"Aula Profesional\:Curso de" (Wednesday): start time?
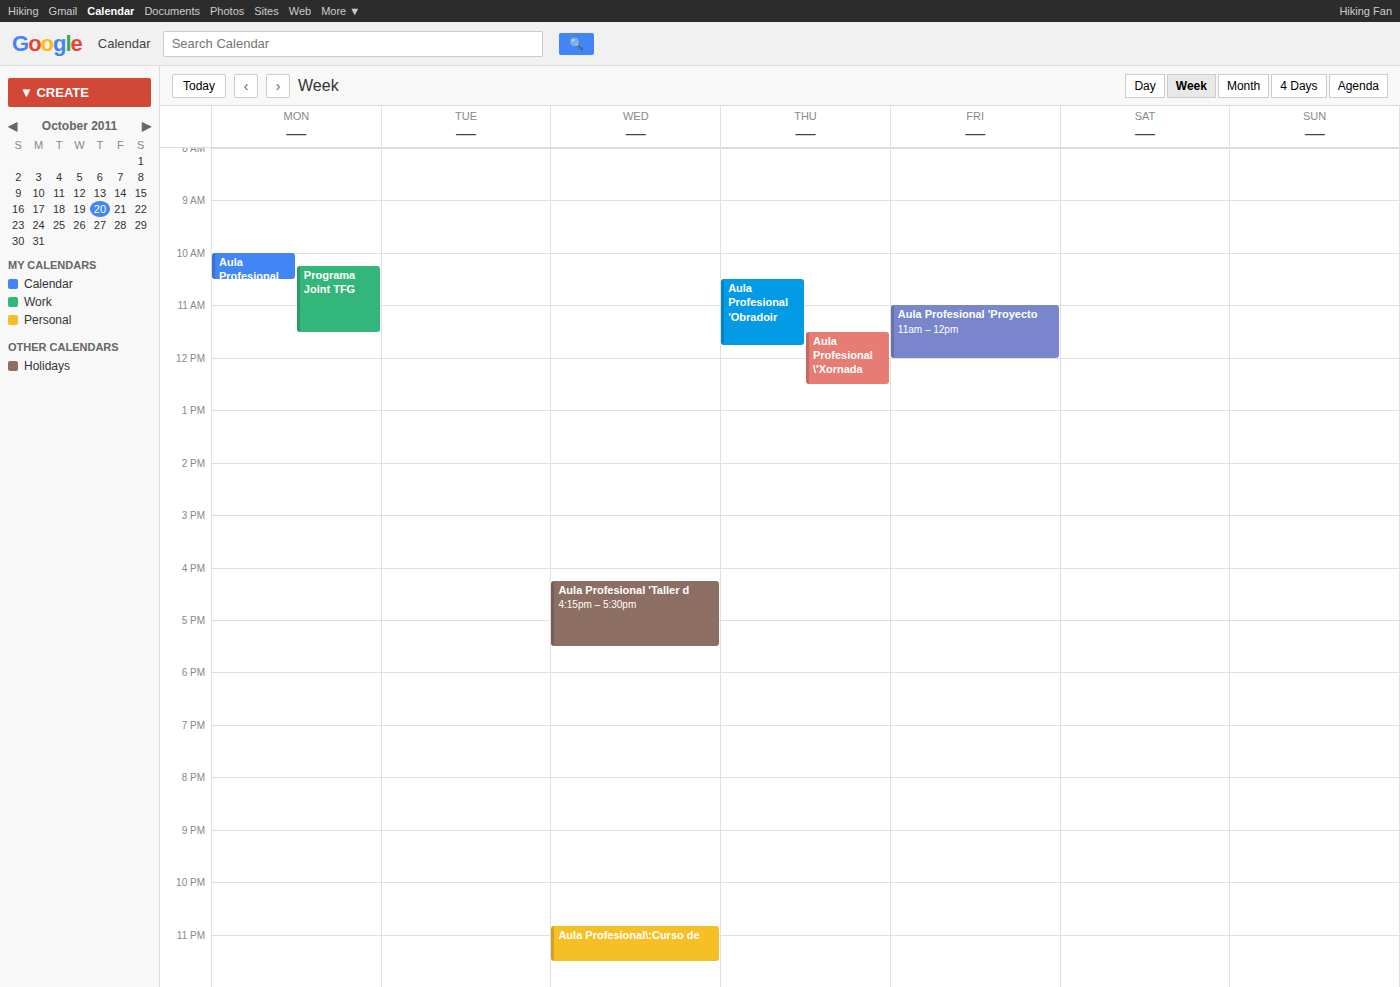
10:50 PM